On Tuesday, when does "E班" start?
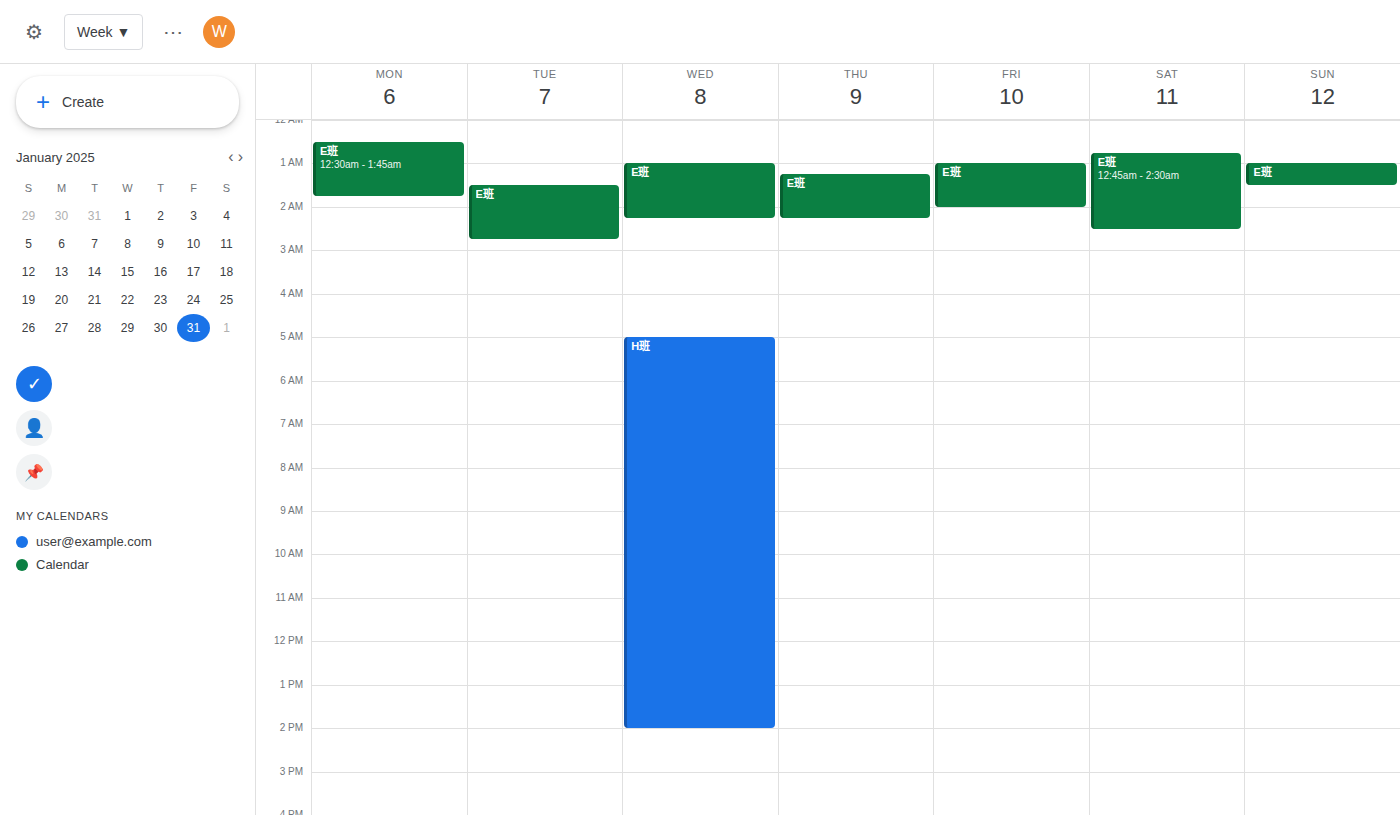
1:30 AM